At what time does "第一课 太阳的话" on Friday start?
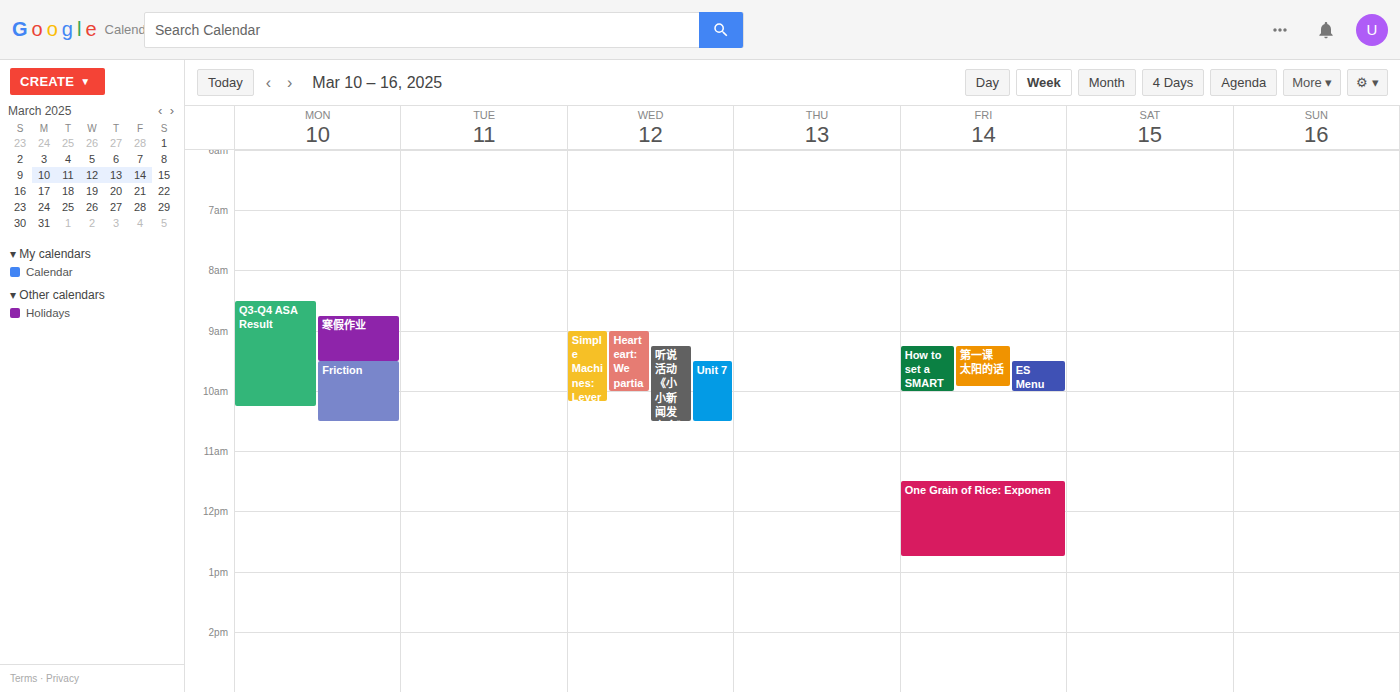
9:15 AM